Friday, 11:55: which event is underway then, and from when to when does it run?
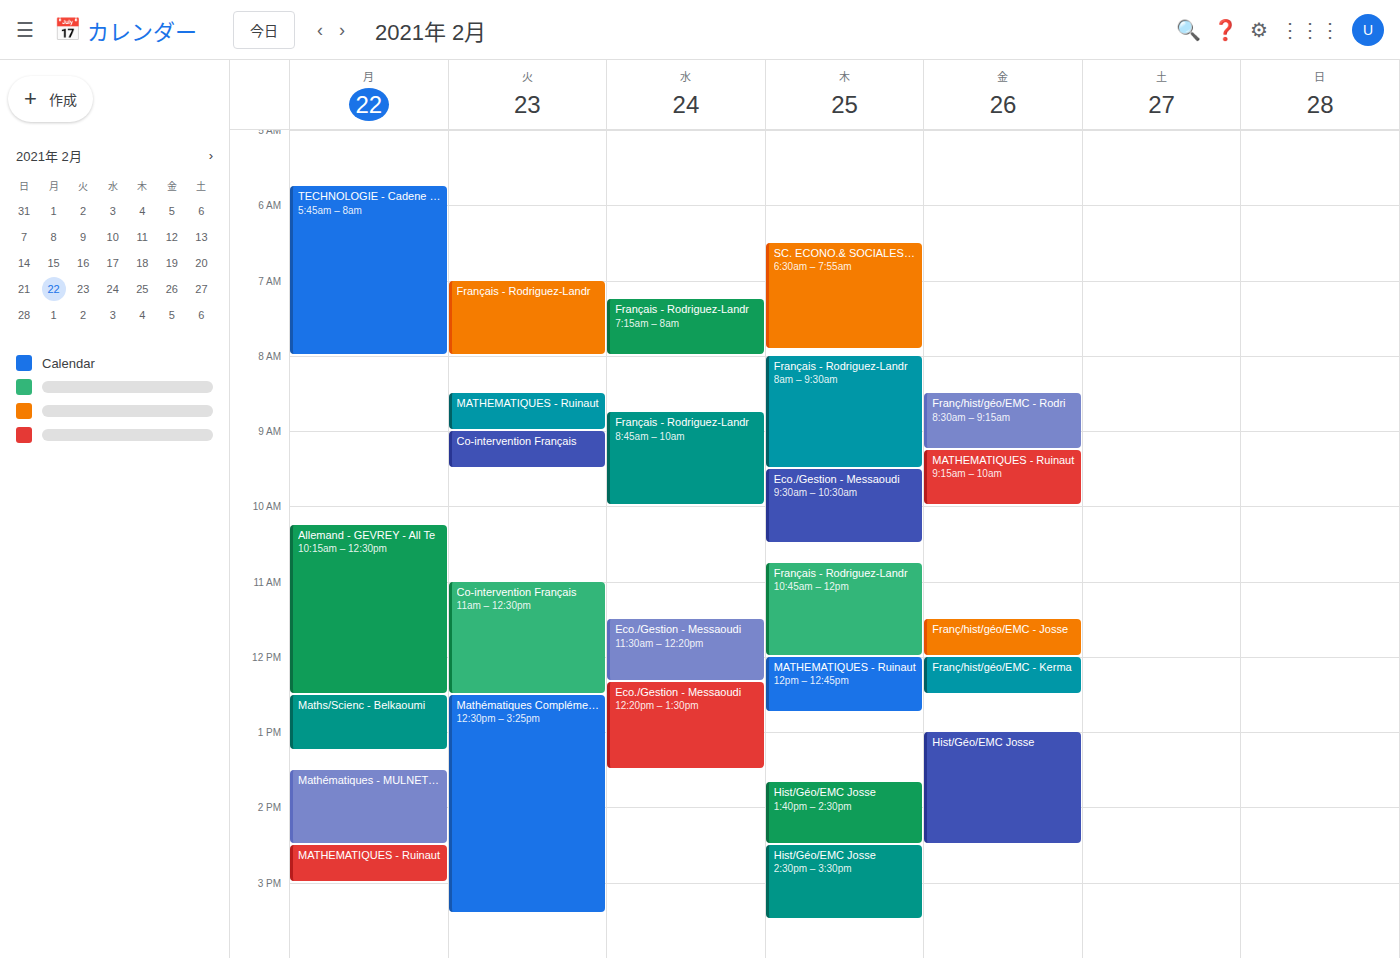
"Franç/hist/géo/EMC - Josse", 11:30 to 12:00